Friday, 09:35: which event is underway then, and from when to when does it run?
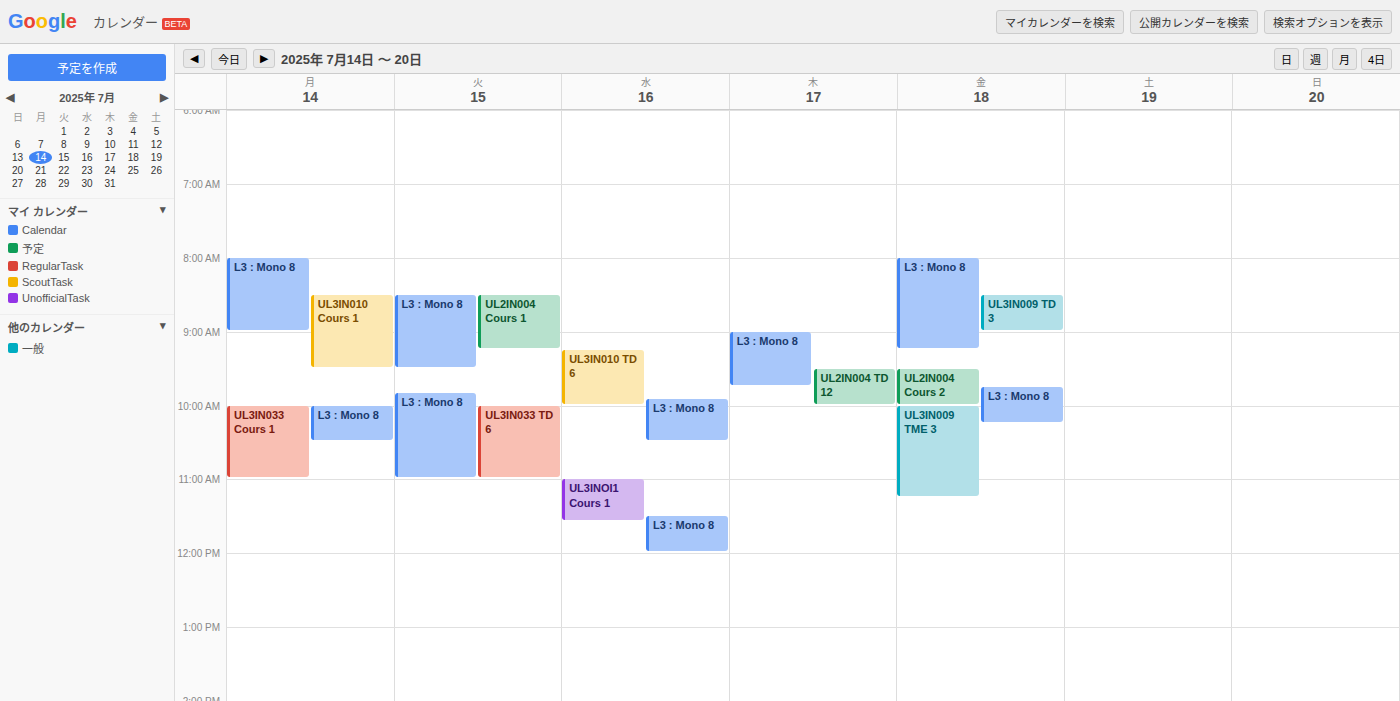
"UL2IN004 Cours 2", 09:30 to 10:00